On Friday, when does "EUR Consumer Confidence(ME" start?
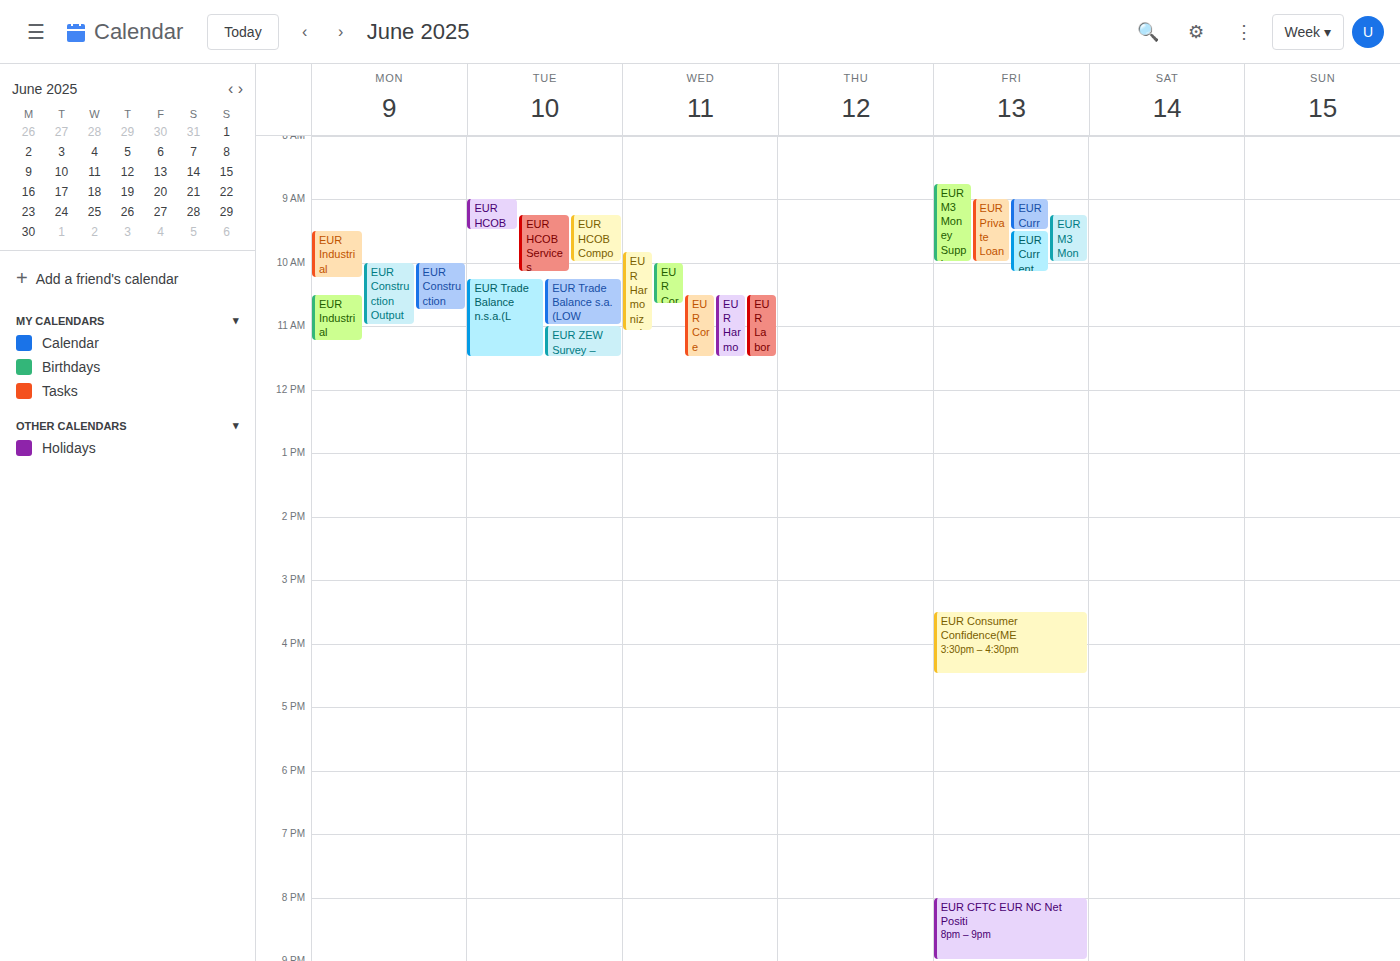
3:30 PM